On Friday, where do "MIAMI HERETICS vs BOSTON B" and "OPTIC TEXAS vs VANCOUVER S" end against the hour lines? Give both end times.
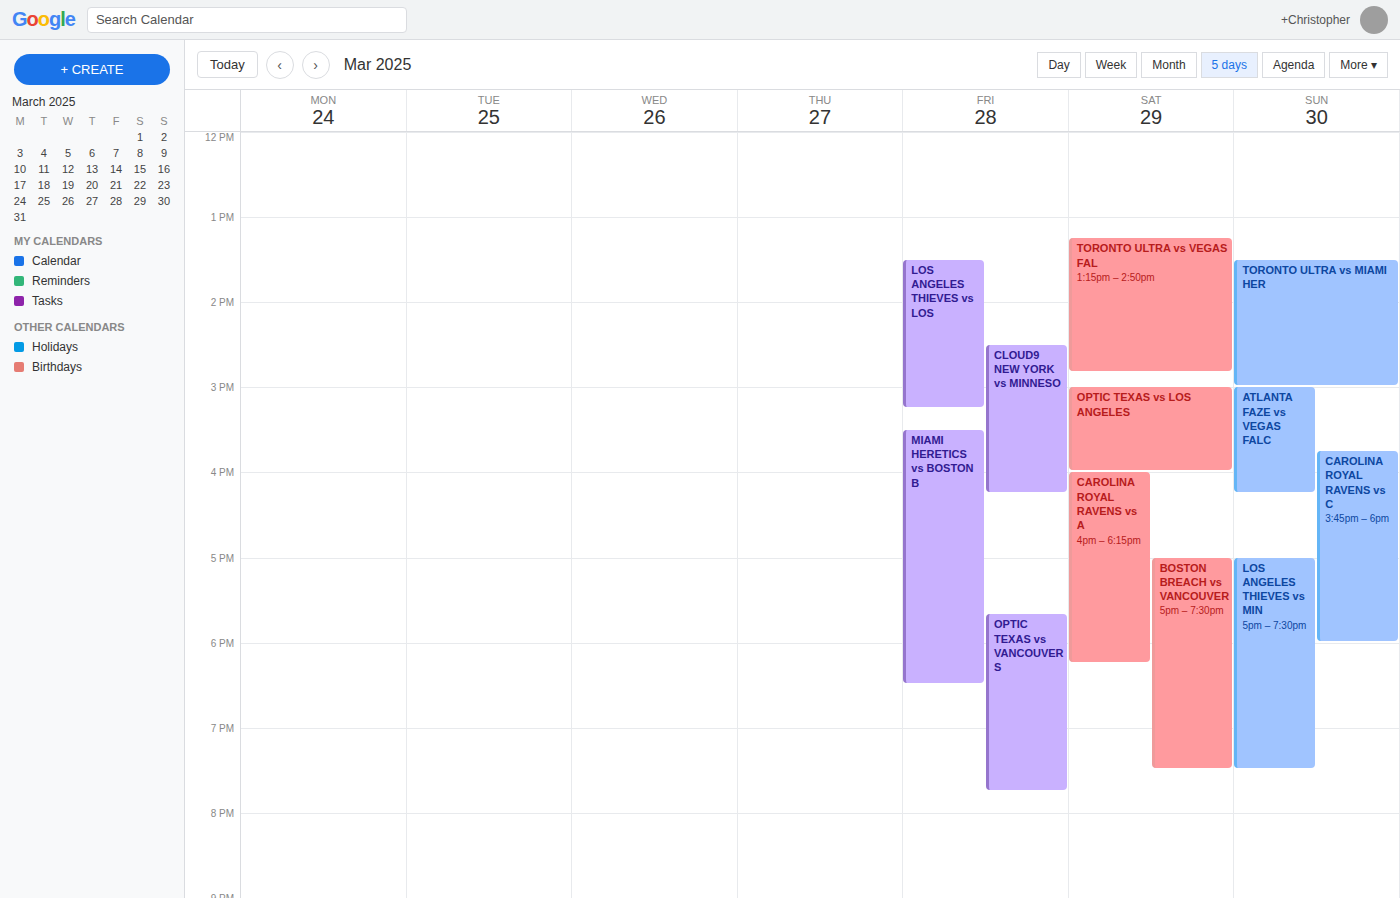
"MIAMI HERETICS vs BOSTON B": 18:30, halfway between the 18:00 and 19:00 lines. "OPTIC TEXAS vs VANCOUVER S": 19:45, neither: three quarters of the way from the 19:00 line to the 20:00 line.